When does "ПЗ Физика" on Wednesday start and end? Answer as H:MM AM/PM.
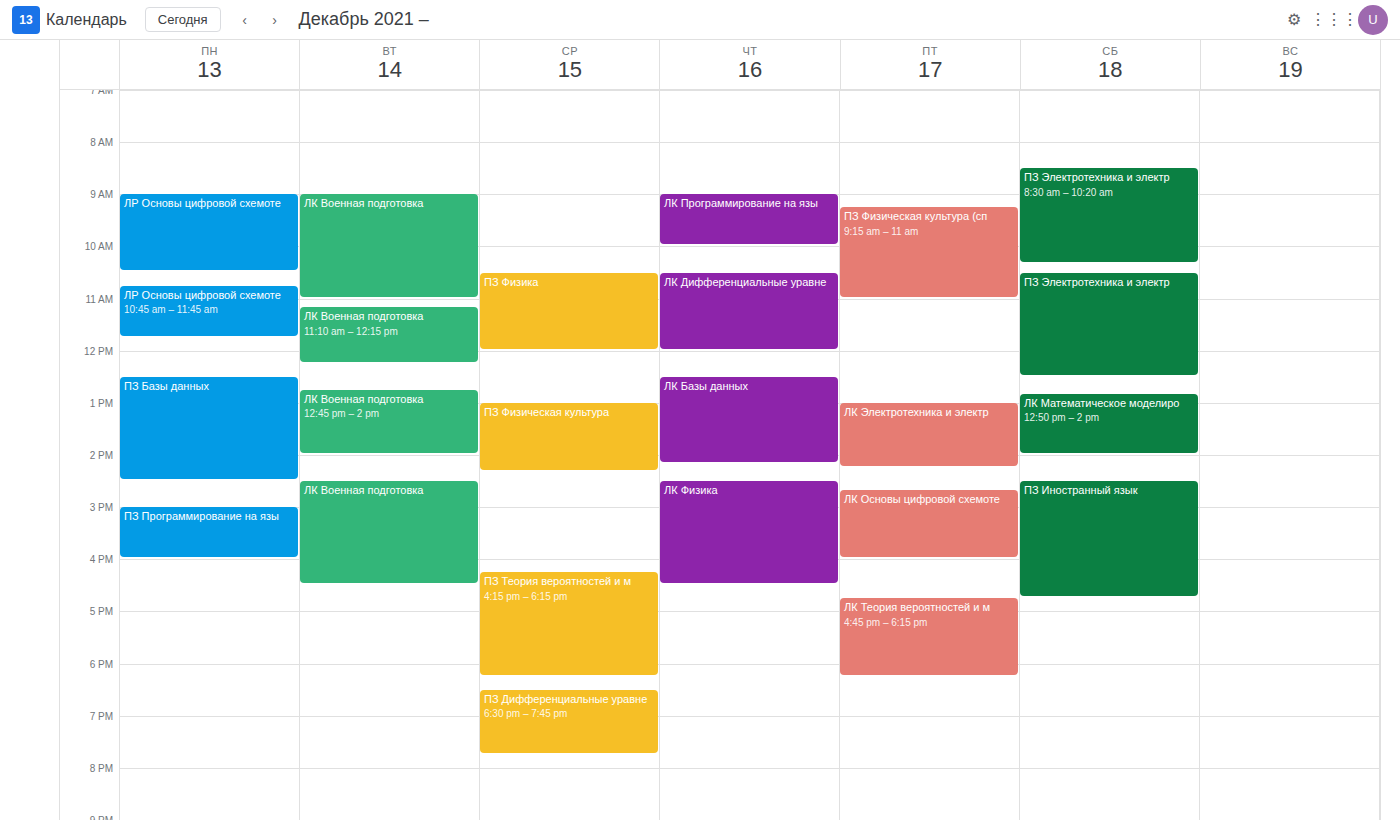
10:30 AM to 12:00 PM